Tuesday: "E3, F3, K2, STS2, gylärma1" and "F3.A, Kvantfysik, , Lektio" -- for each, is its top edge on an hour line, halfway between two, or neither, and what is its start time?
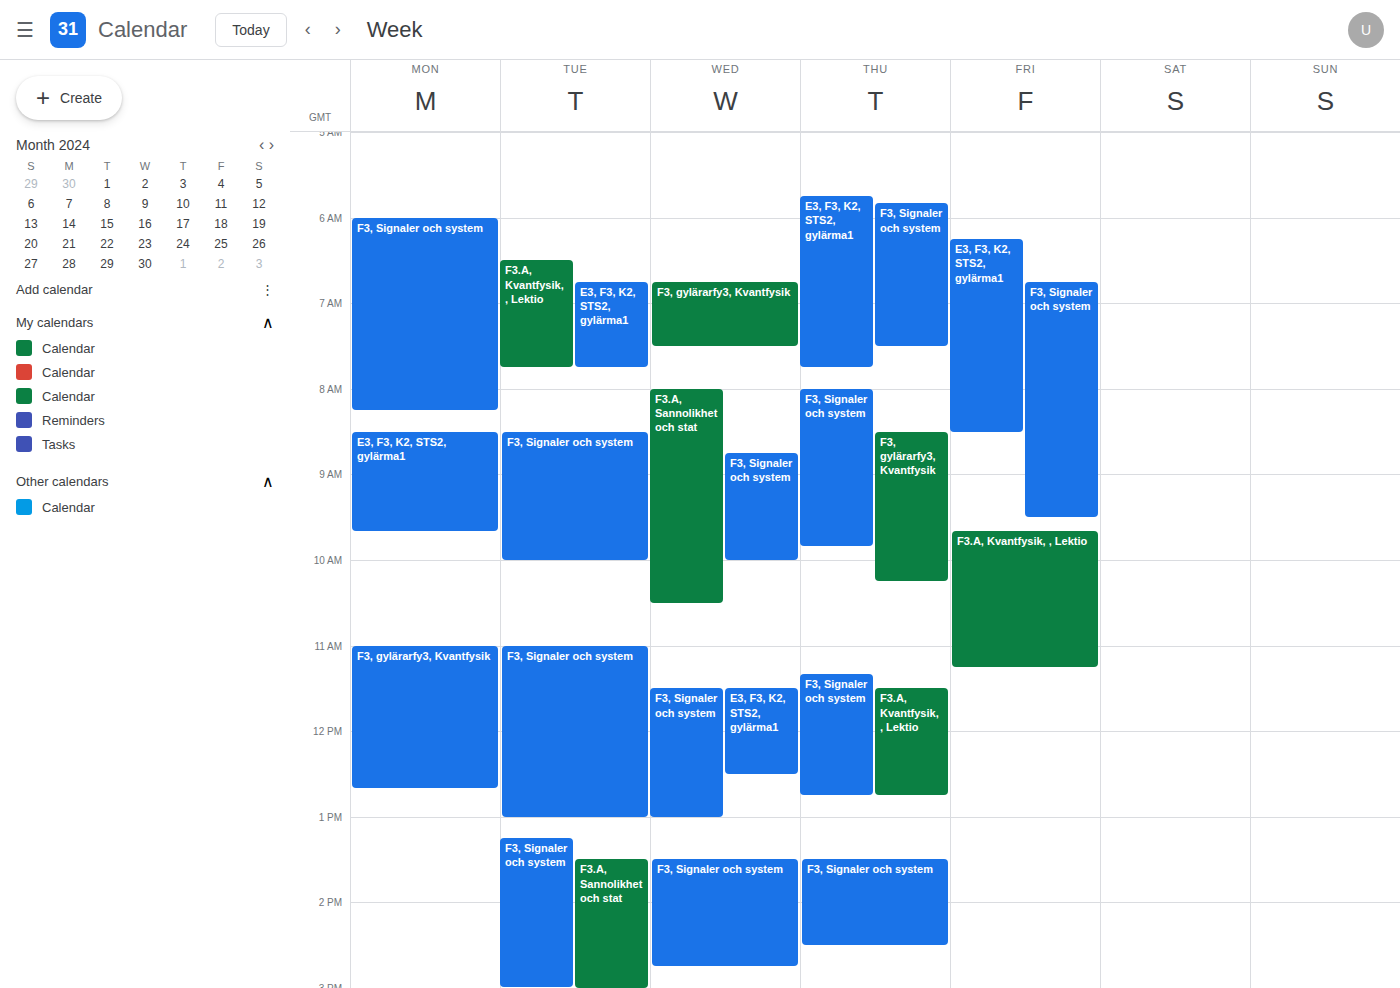
"E3, F3, K2, STS2, gylärma1": 06:45, neither: three quarters of the way from the 06:00 line to the 07:00 line. "F3.A, Kvantfysik, , Lektio": 06:30, halfway between the 06:00 and 07:00 lines.